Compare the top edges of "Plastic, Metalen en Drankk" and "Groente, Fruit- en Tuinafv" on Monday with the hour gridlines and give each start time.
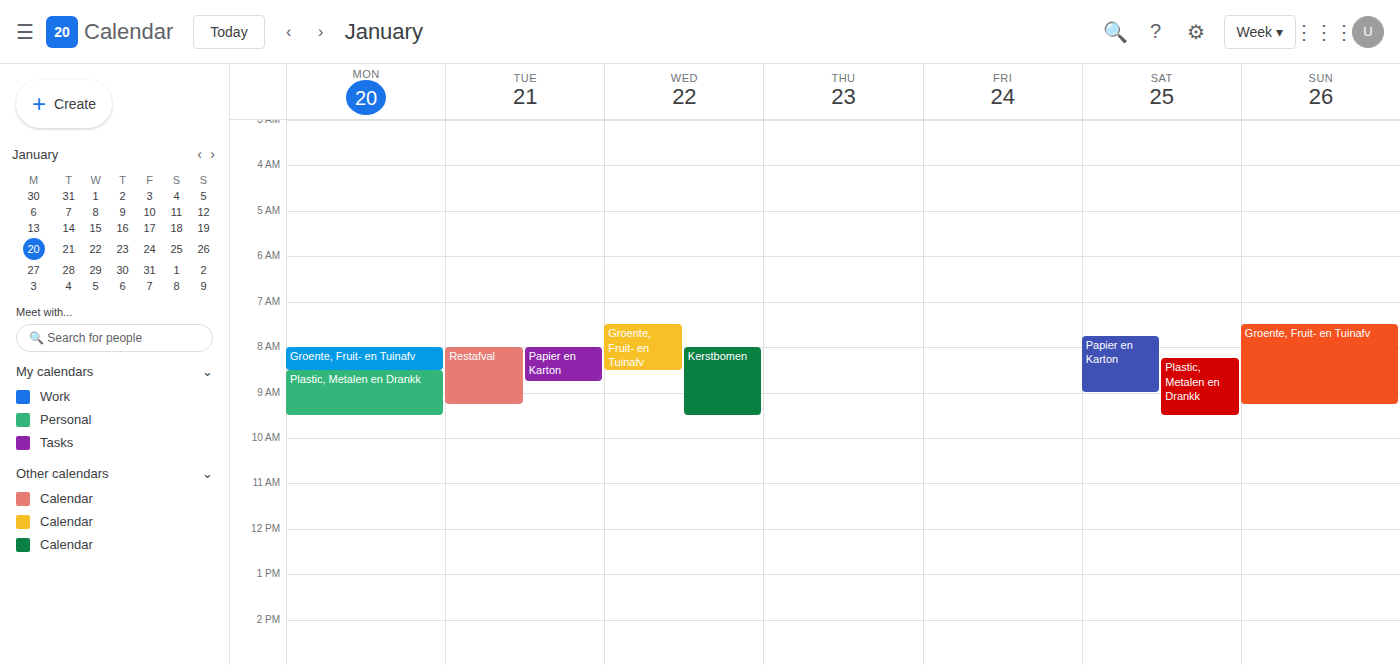
"Plastic, Metalen en Drankk": 8:30 AM, halfway between the 8 AM and 9 AM lines. "Groente, Fruit- en Tuinafv": 8:00 AM, exactly on the 8 AM line.